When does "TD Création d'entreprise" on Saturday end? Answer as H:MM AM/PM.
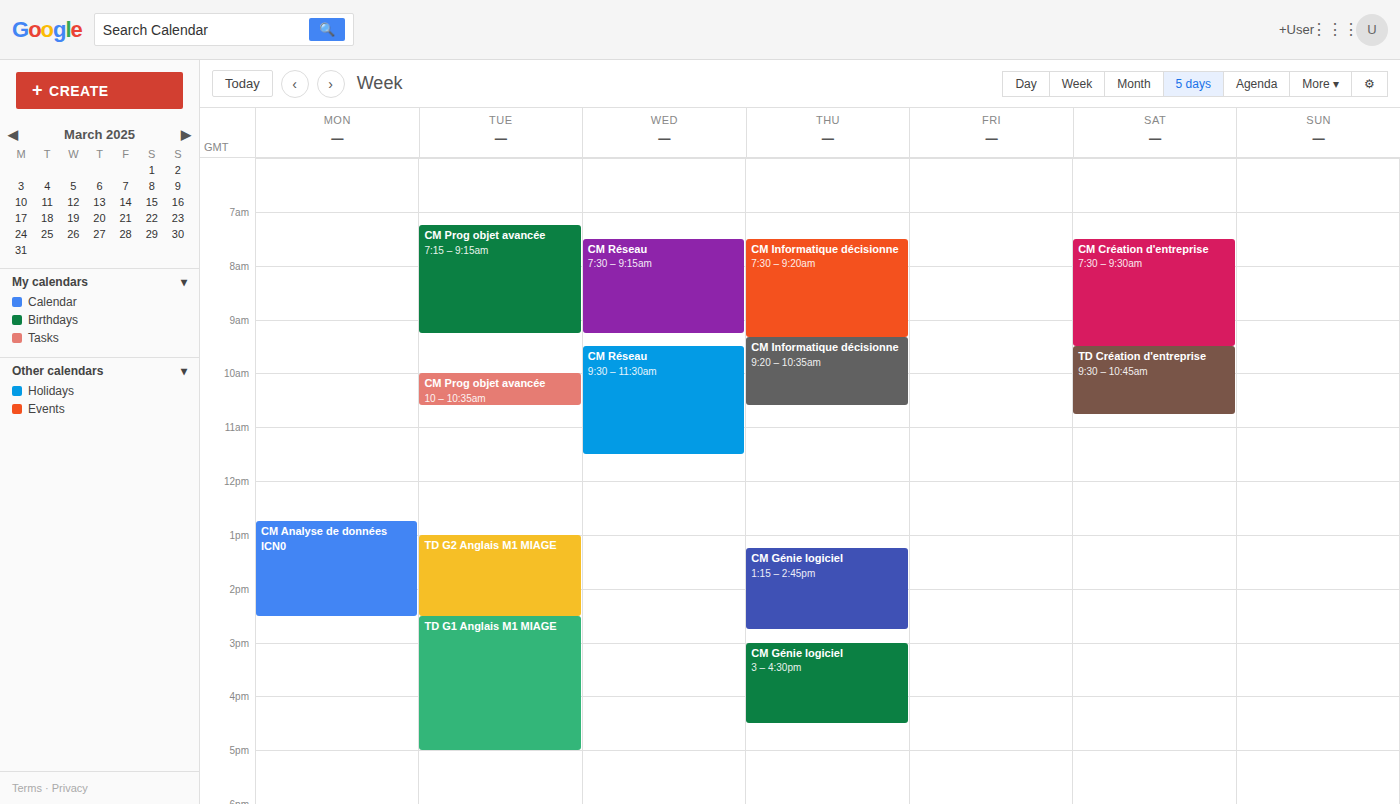
10:45 AM